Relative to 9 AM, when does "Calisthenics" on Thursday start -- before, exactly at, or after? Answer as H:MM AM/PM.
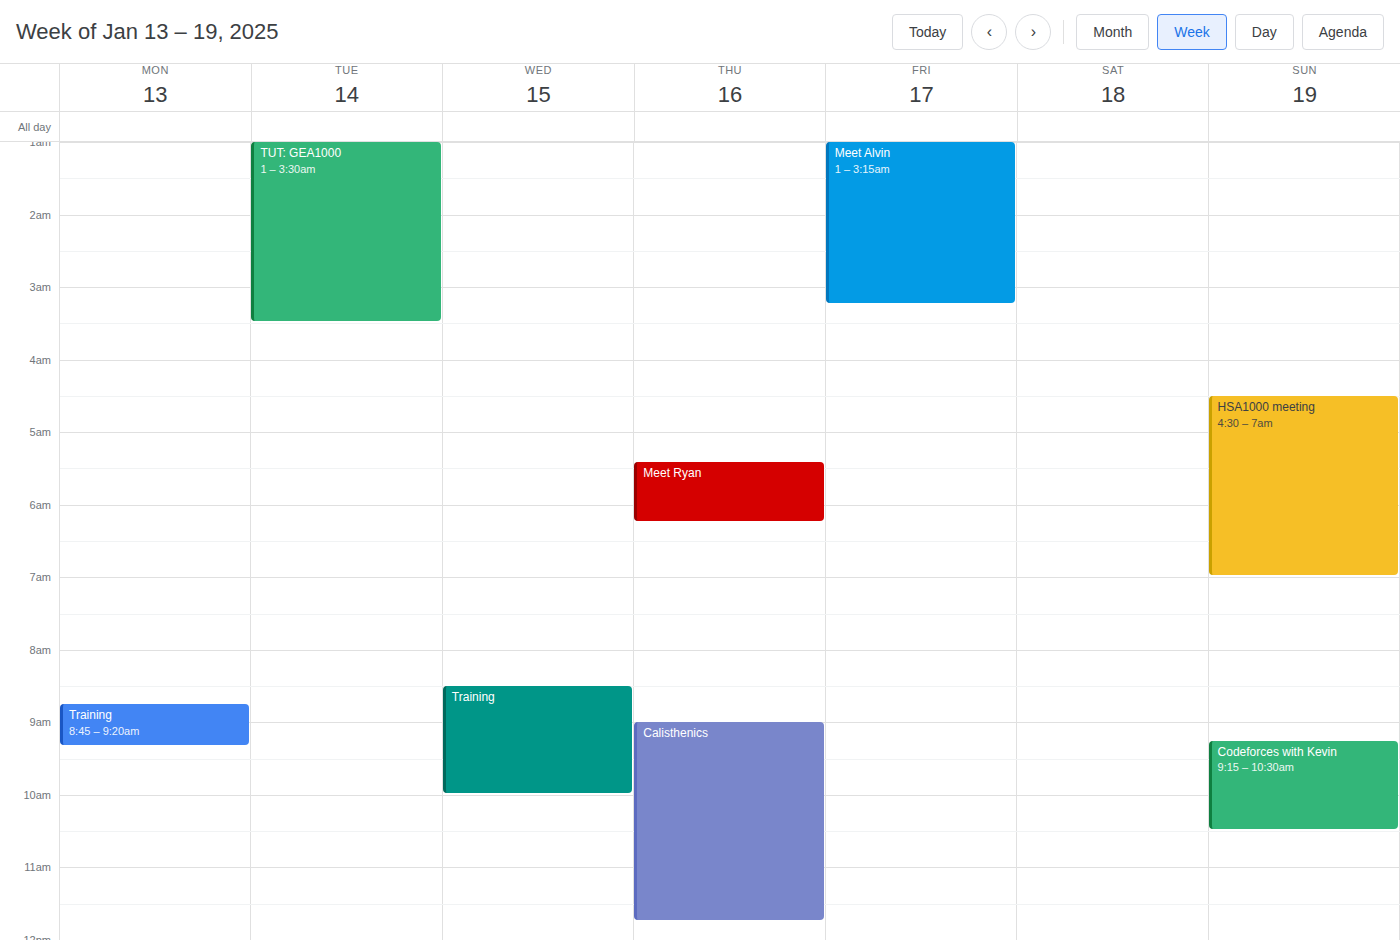
9:00 AM -- exactly at 9 AM, on the 9 AM line.